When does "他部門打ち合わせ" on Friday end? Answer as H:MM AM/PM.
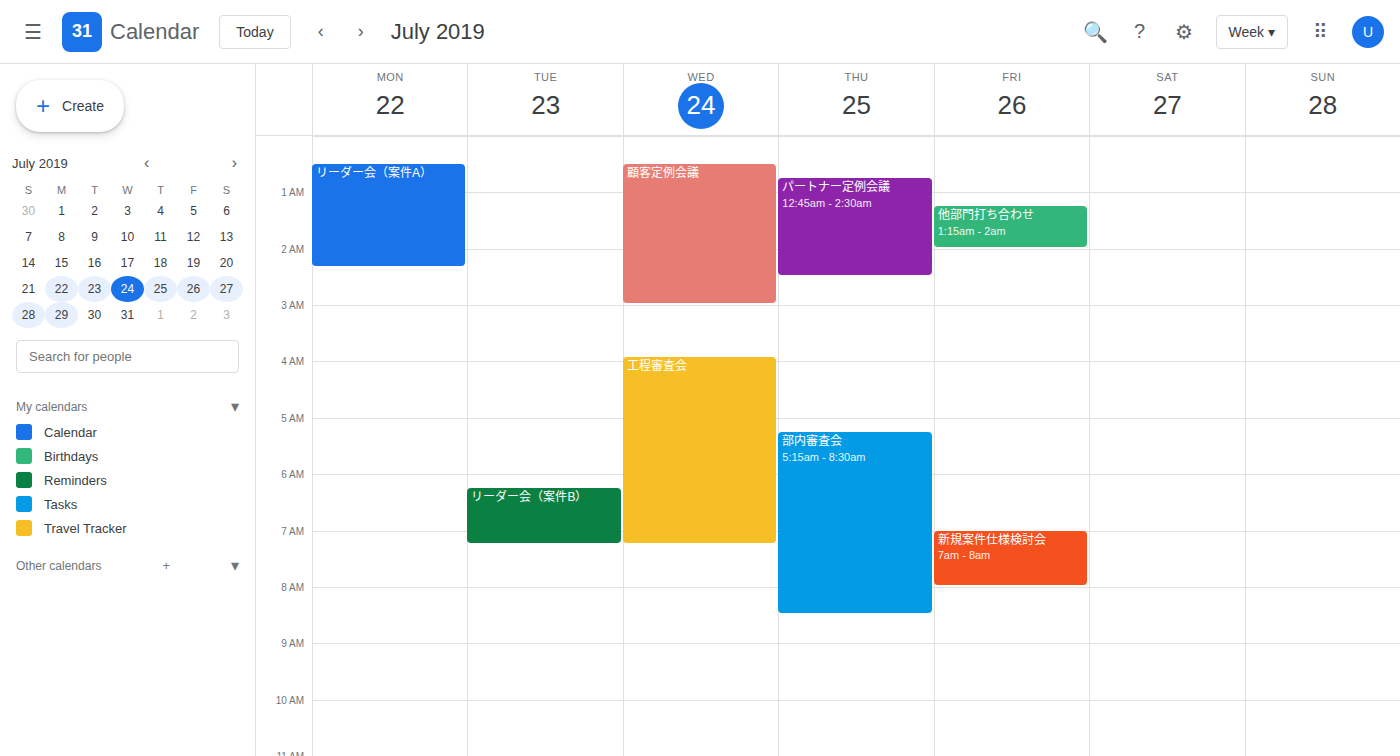
2:00 AM